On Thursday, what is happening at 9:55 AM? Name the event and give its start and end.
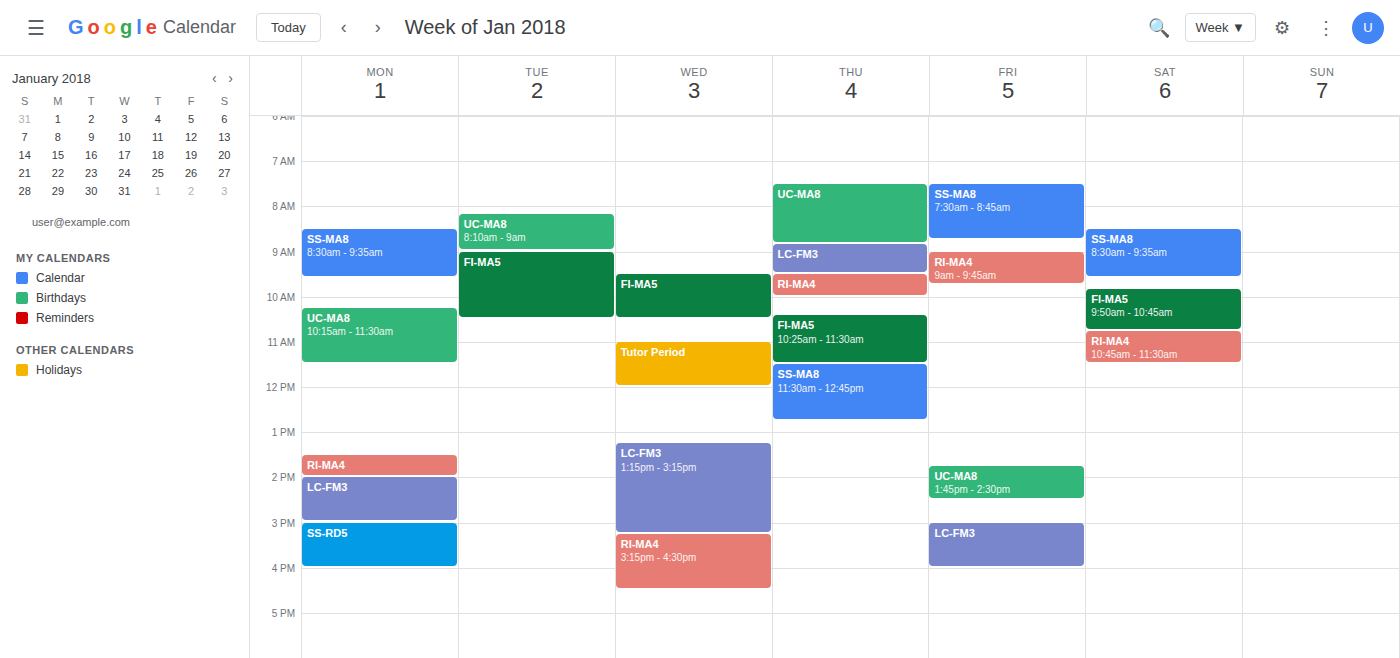
"RI-MA4", 9:30 AM to 10:00 AM